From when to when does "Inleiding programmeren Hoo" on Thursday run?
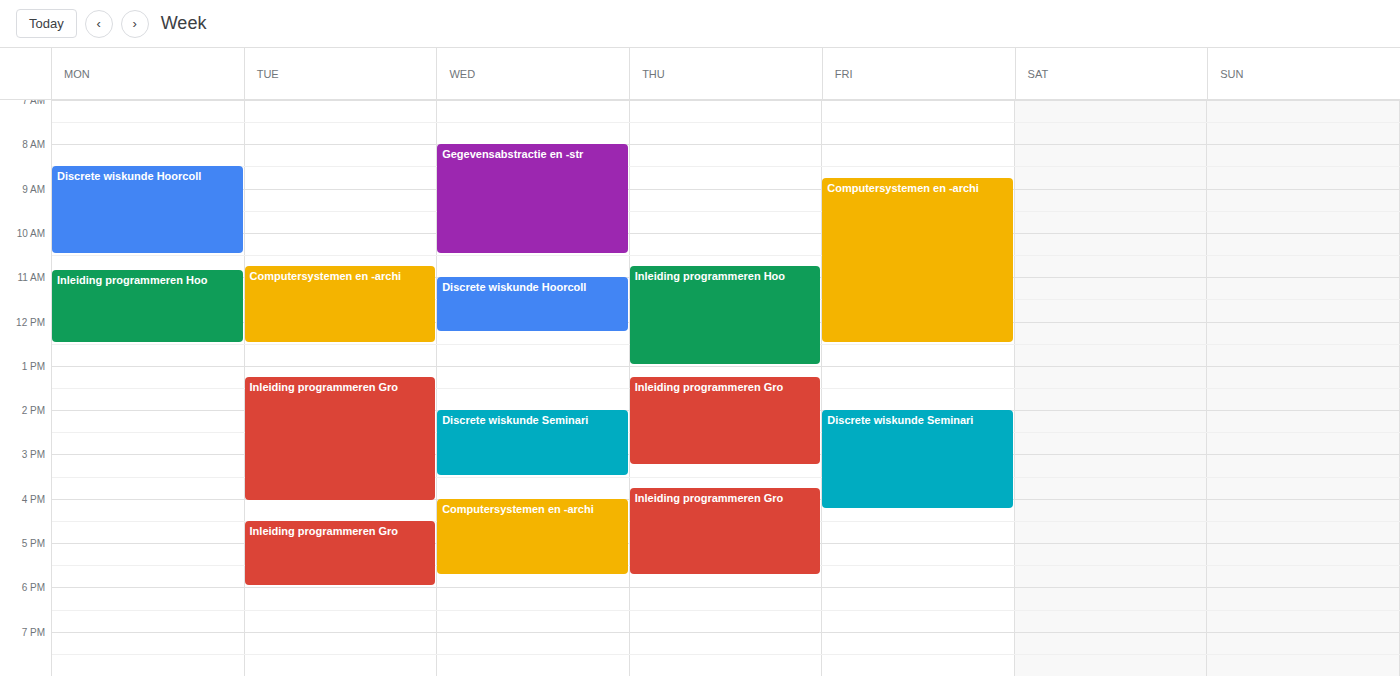
10:45 AM to 1:00 PM